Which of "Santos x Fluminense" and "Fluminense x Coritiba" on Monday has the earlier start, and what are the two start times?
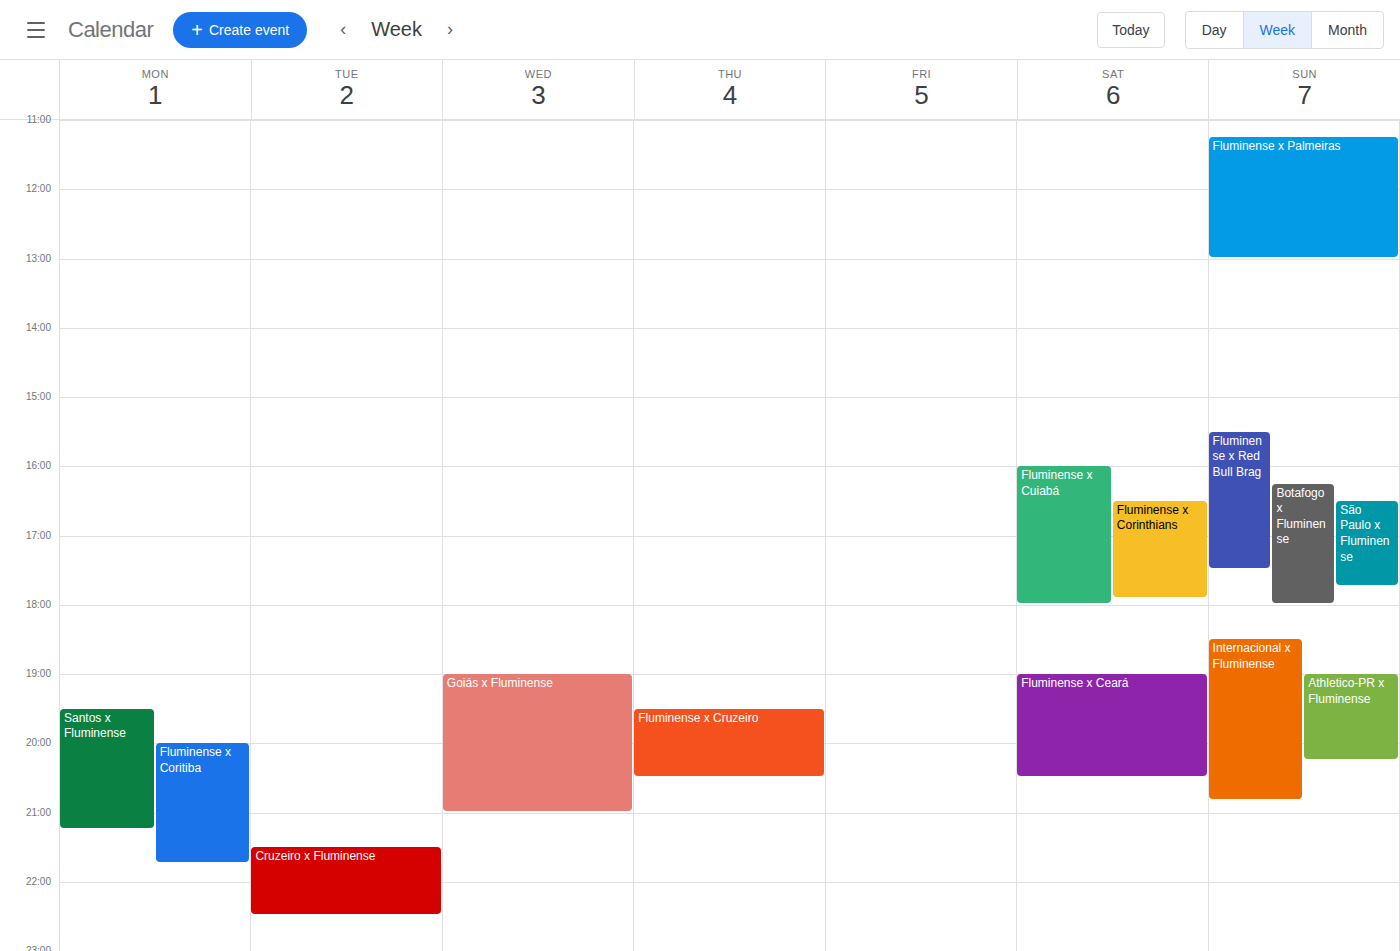
"Santos x Fluminense" 7:30 PM; "Fluminense x Coritiba" 8:00 PM.